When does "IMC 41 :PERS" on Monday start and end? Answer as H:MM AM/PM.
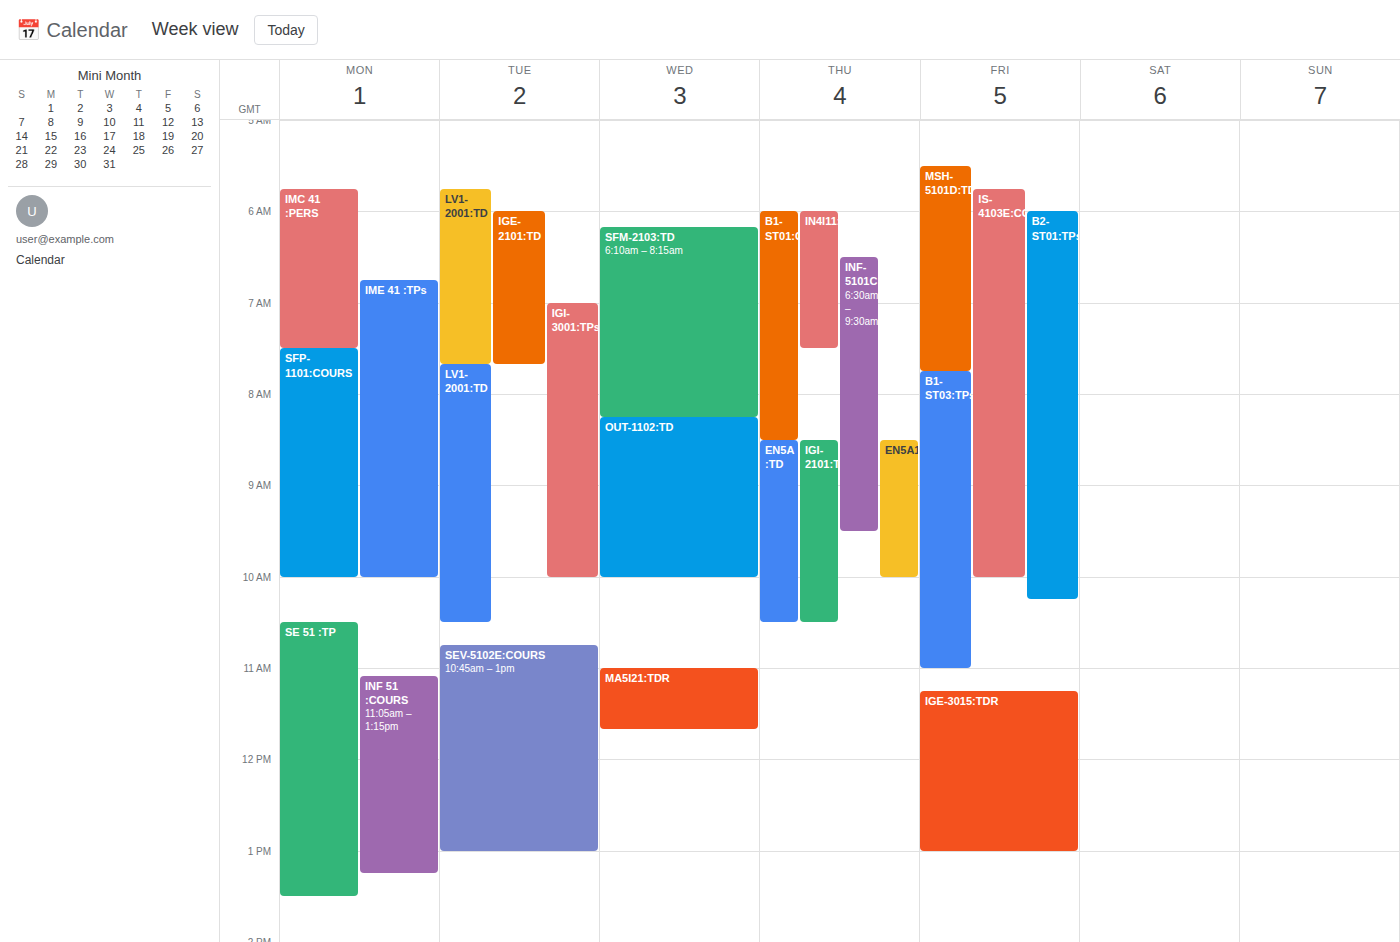
5:45 AM to 7:30 AM